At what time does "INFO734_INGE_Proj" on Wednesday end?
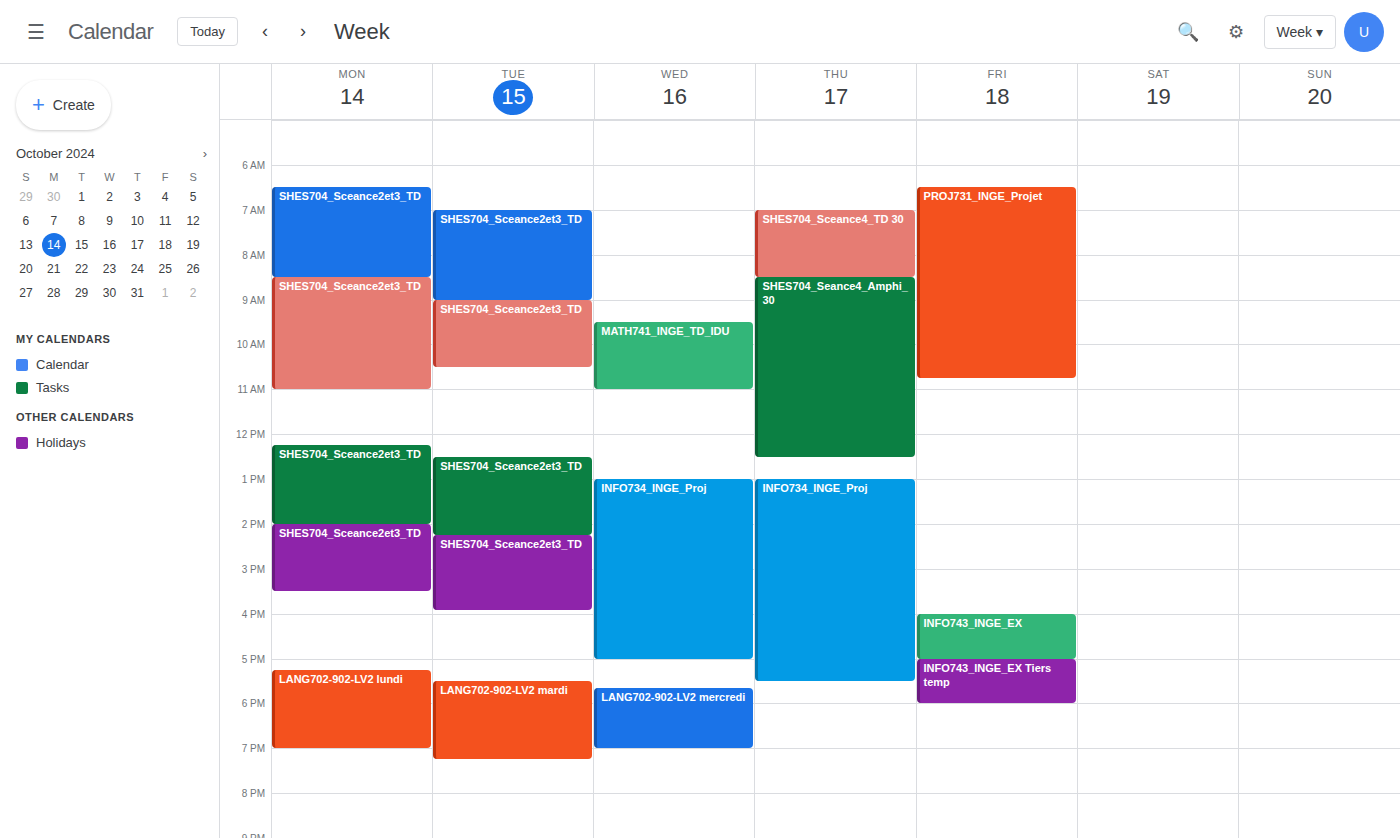
5:00 PM